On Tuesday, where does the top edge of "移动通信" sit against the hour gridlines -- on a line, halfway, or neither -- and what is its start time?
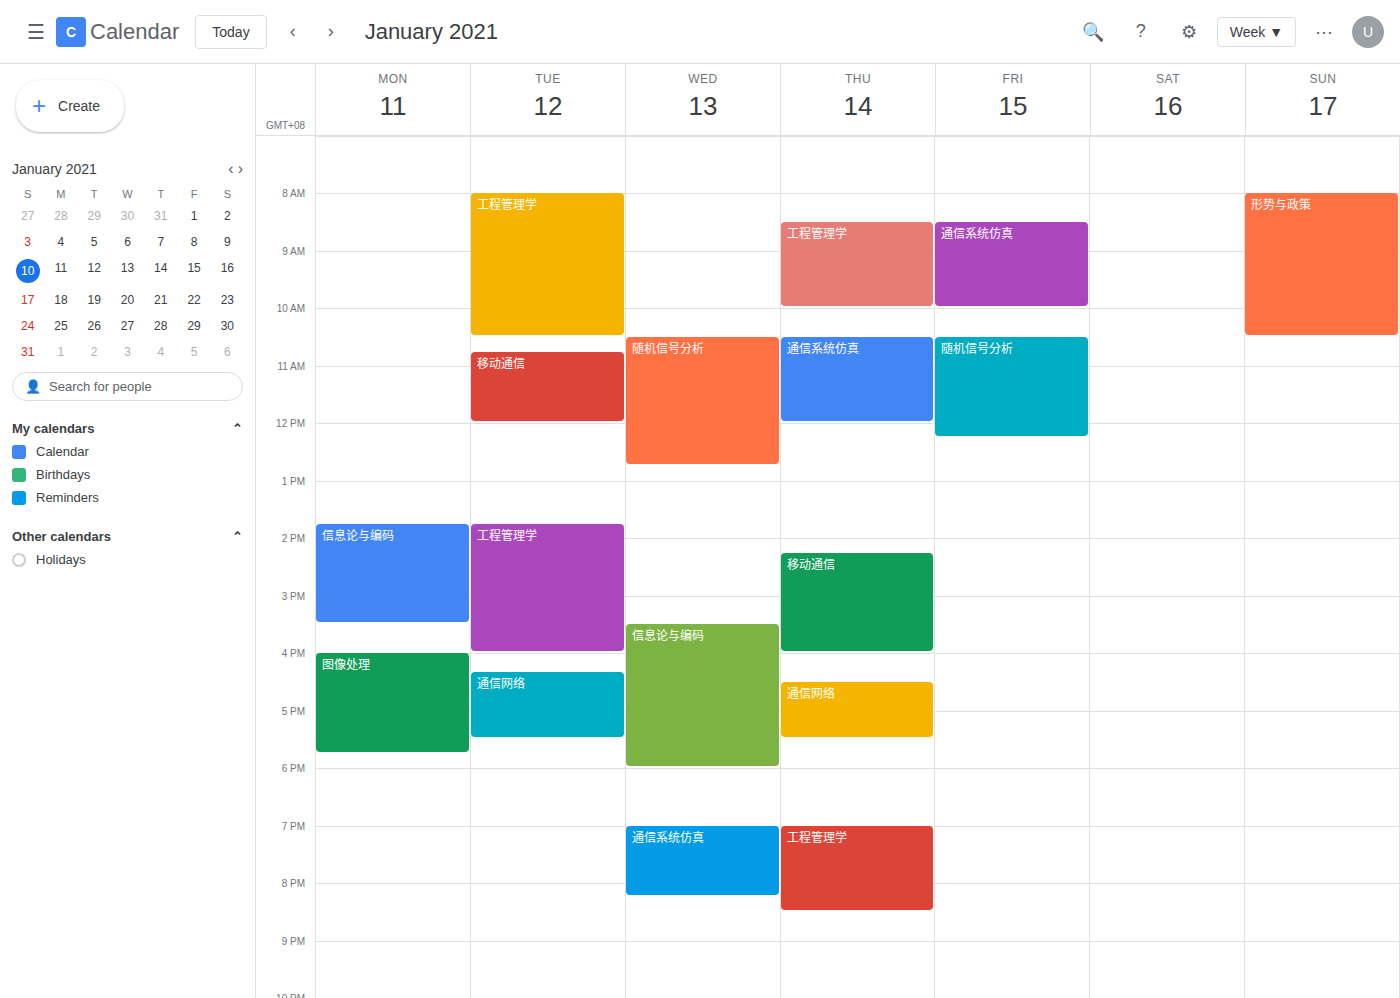
10:45 AM -- neither: three quarters of the way from the 10 AM line to the 11 AM line.